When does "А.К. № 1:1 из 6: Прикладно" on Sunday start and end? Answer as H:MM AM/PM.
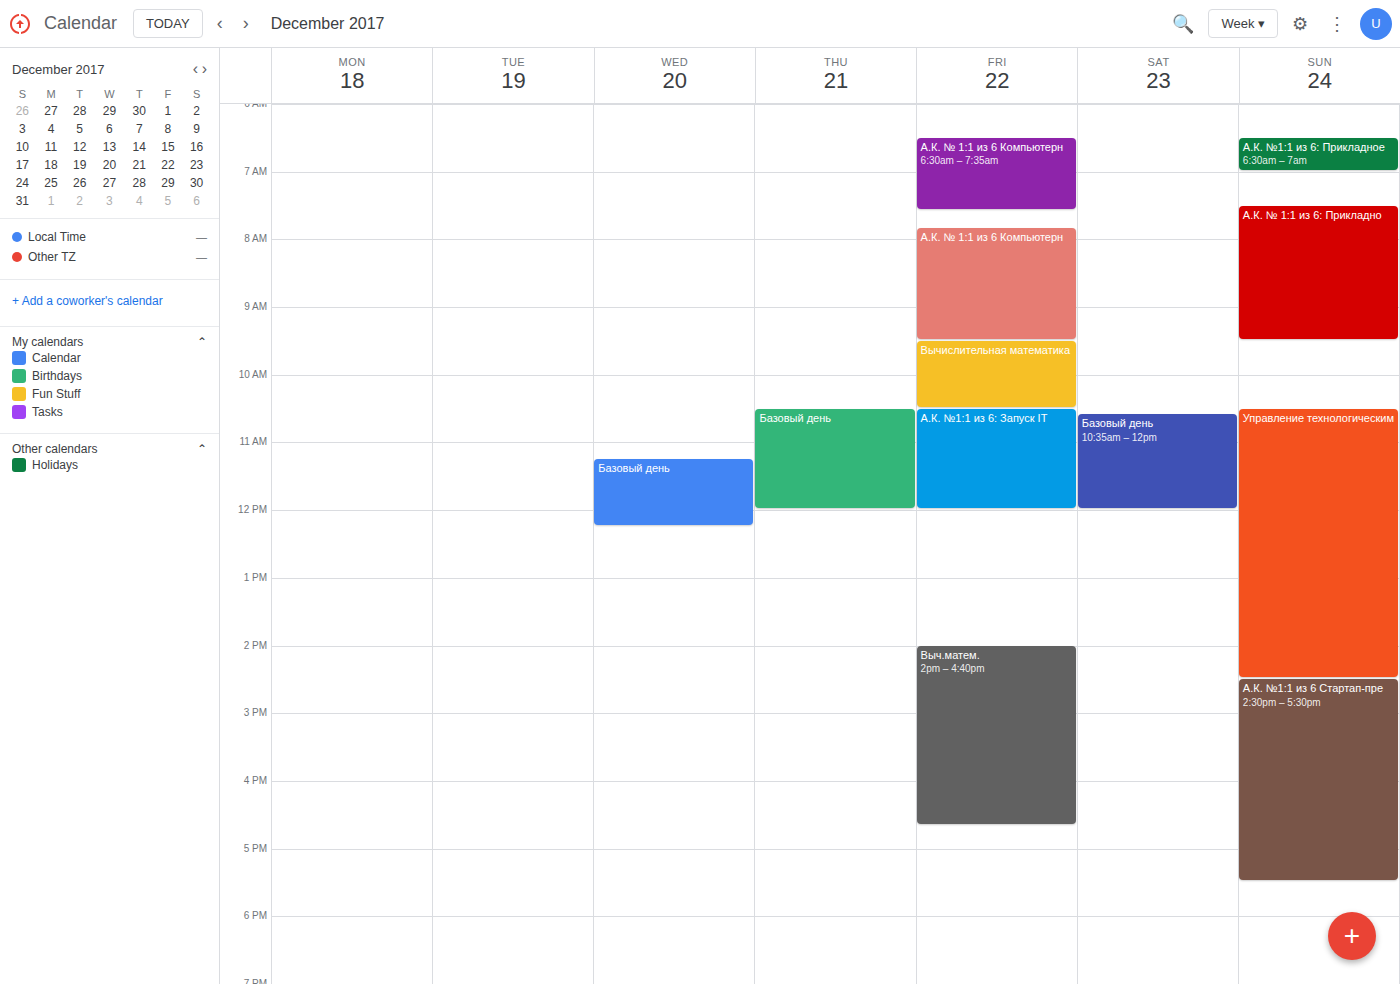
7:30 AM to 9:30 AM